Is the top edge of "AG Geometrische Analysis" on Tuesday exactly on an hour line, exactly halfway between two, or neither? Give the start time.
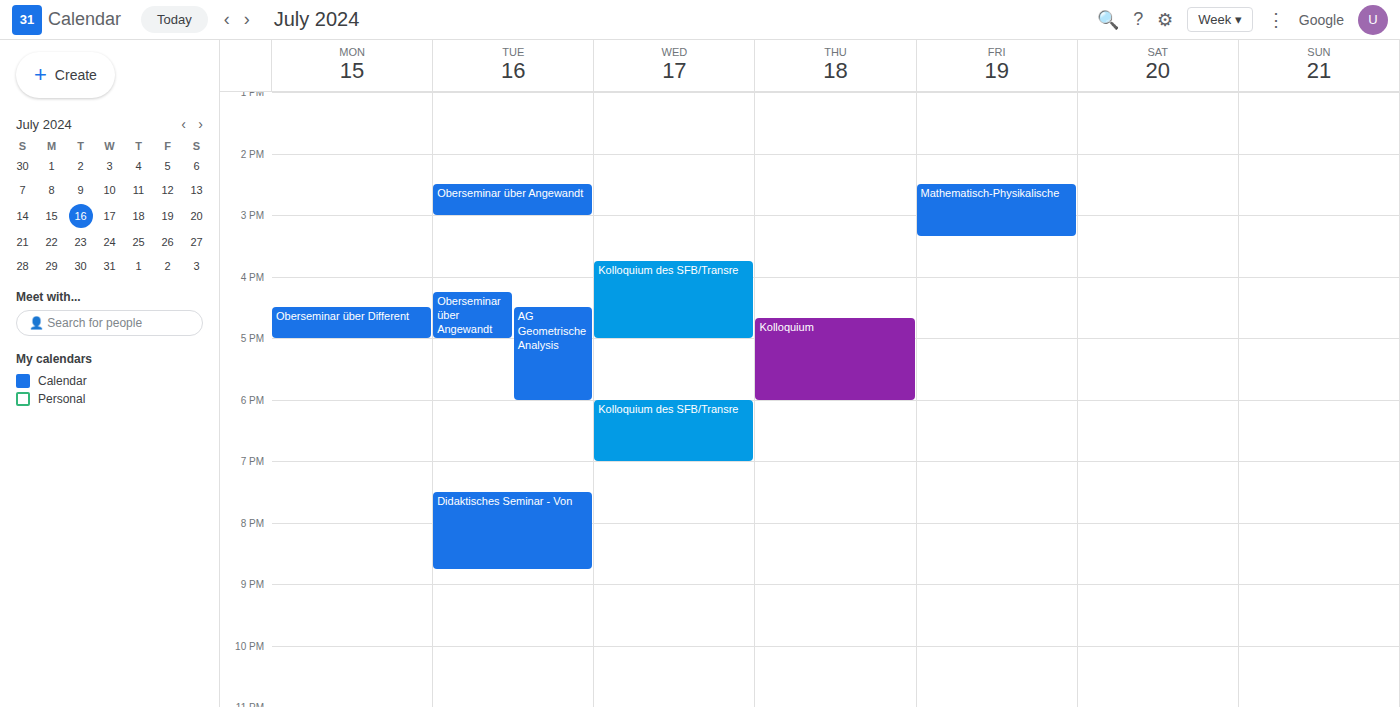
4:30 PM -- halfway between the 4 PM and 5 PM lines.